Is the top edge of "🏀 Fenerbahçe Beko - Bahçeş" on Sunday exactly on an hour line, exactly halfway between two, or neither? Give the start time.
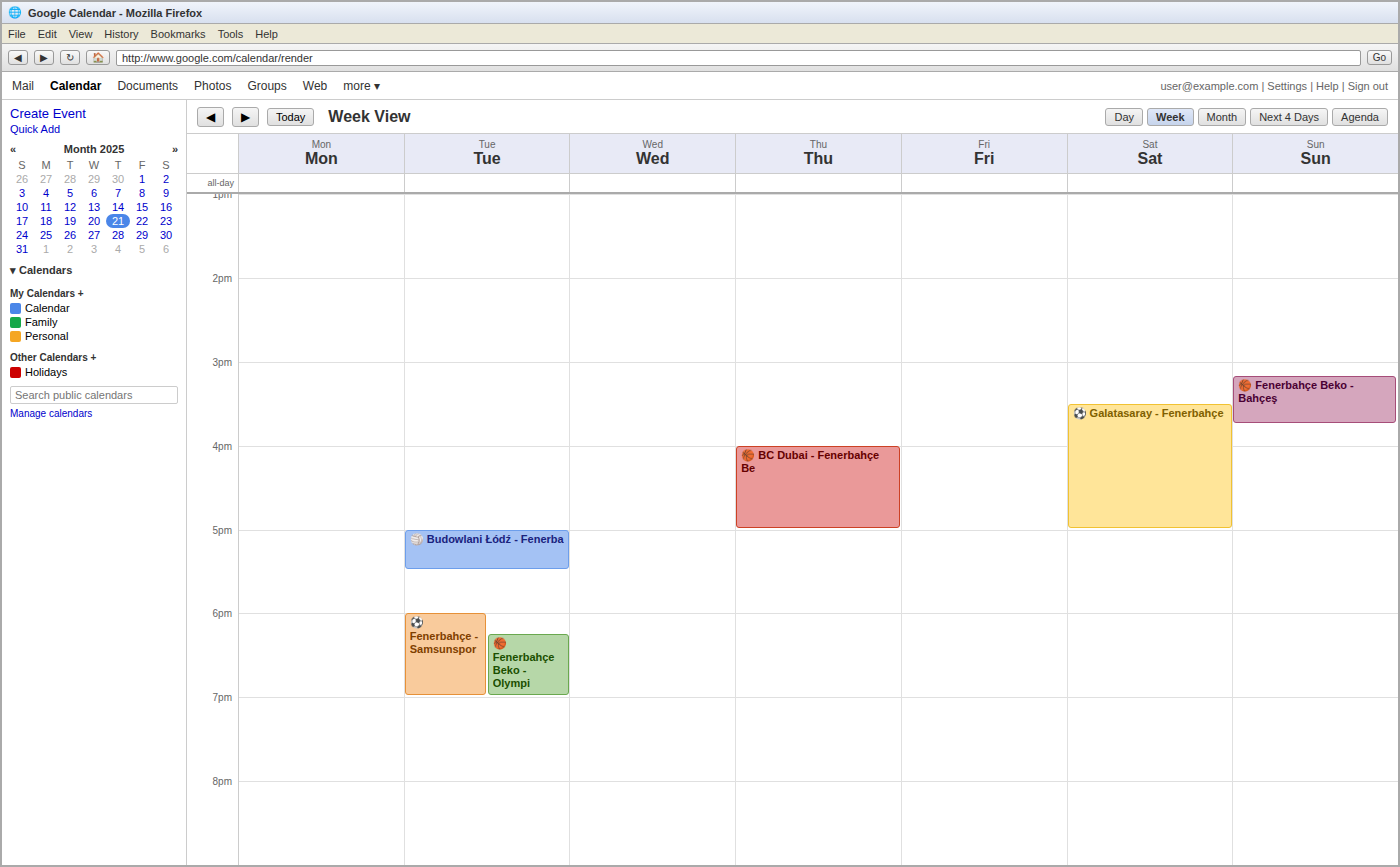
3:10 PM -- neither: 10 minutes below the 3 PM line and 50 minutes above the 4 PM line.